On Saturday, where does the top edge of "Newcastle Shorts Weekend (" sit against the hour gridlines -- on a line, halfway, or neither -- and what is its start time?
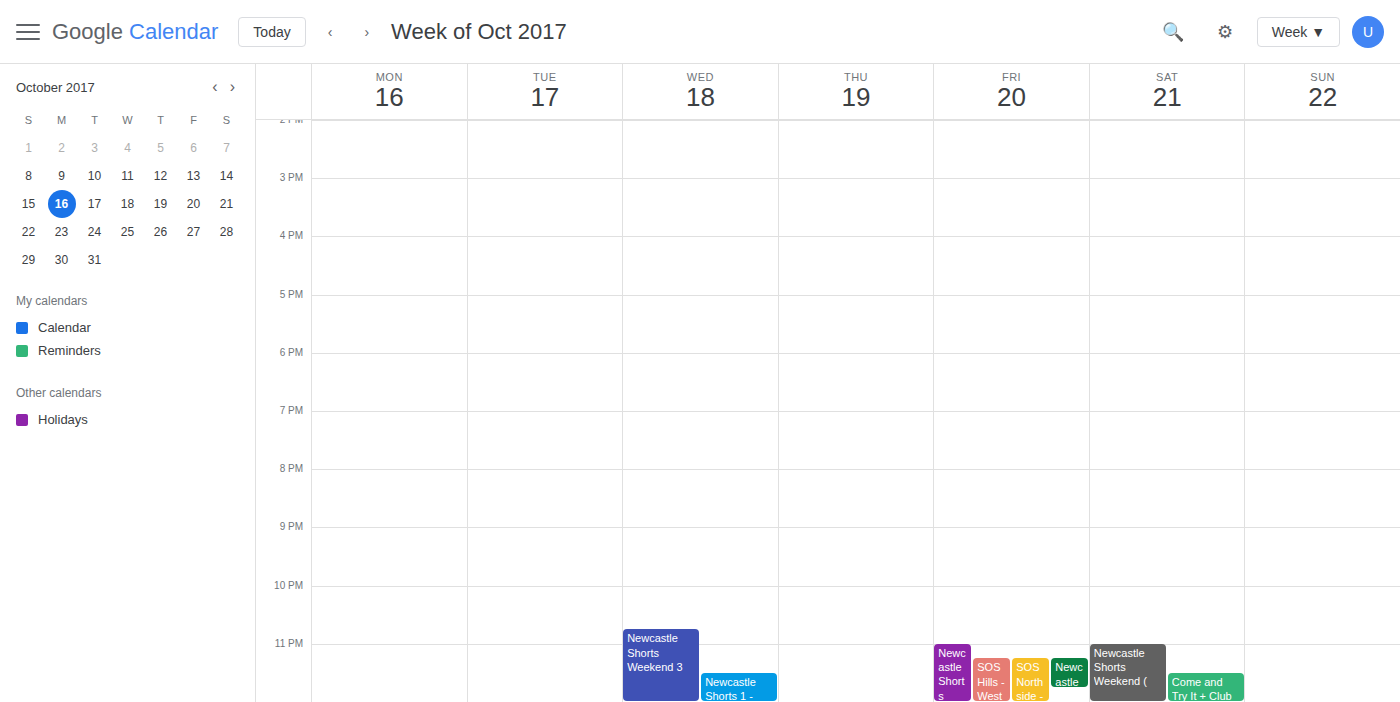
11:00 PM -- exactly on the 11 PM line.